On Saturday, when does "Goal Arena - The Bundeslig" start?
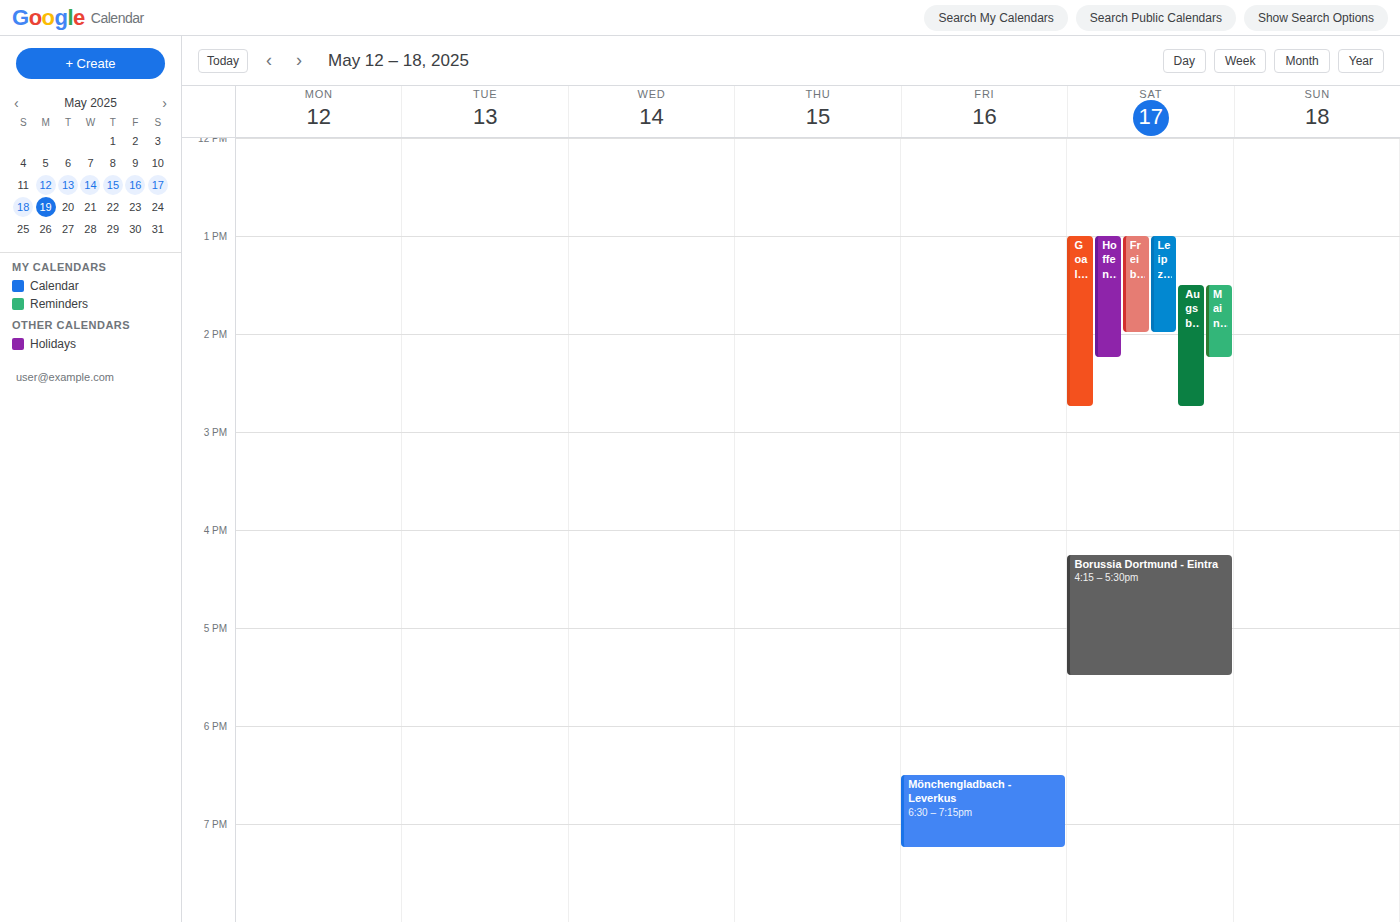
1:00 PM